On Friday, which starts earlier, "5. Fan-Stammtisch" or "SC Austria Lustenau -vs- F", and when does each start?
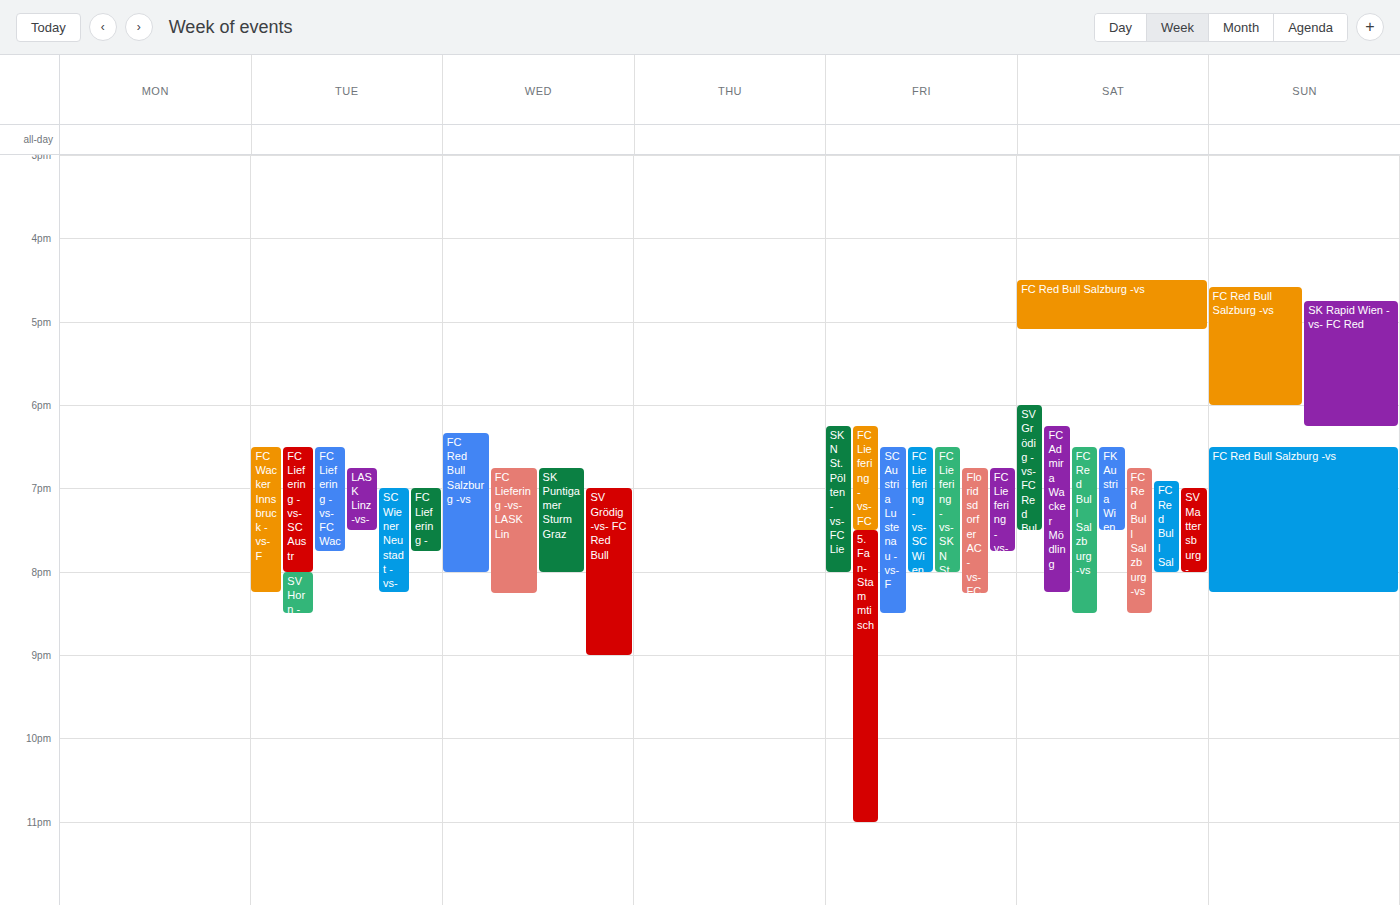
"SC Austria Lustenau -vs- F" 6:30 PM; "5. Fan-Stammtisch" 7:30 PM.